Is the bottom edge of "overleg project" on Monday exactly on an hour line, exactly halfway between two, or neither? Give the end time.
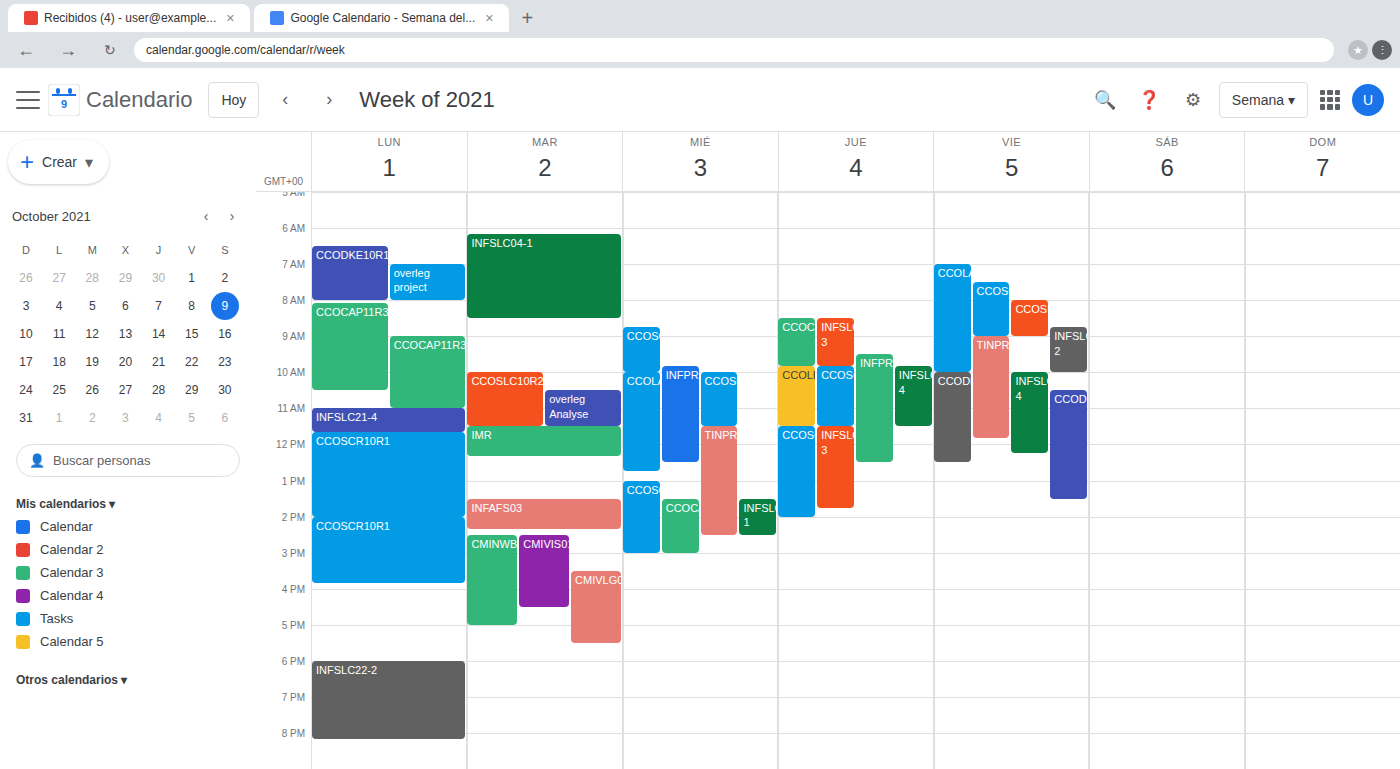
8:00 AM -- exactly on the 8 AM line.